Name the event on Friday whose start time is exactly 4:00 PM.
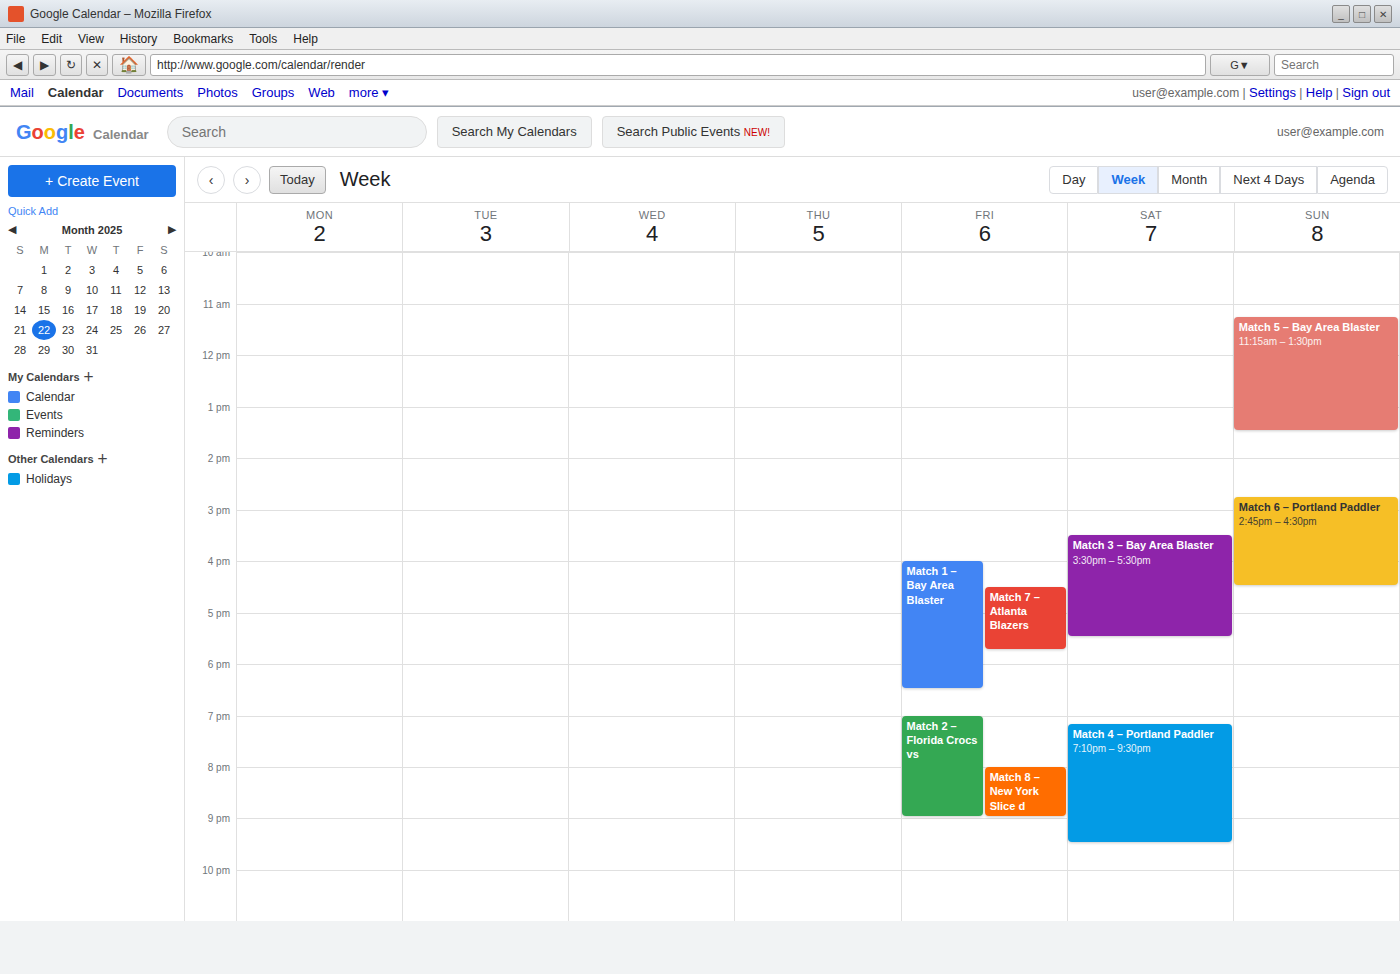
"Match 1 – Bay Area Blaster"